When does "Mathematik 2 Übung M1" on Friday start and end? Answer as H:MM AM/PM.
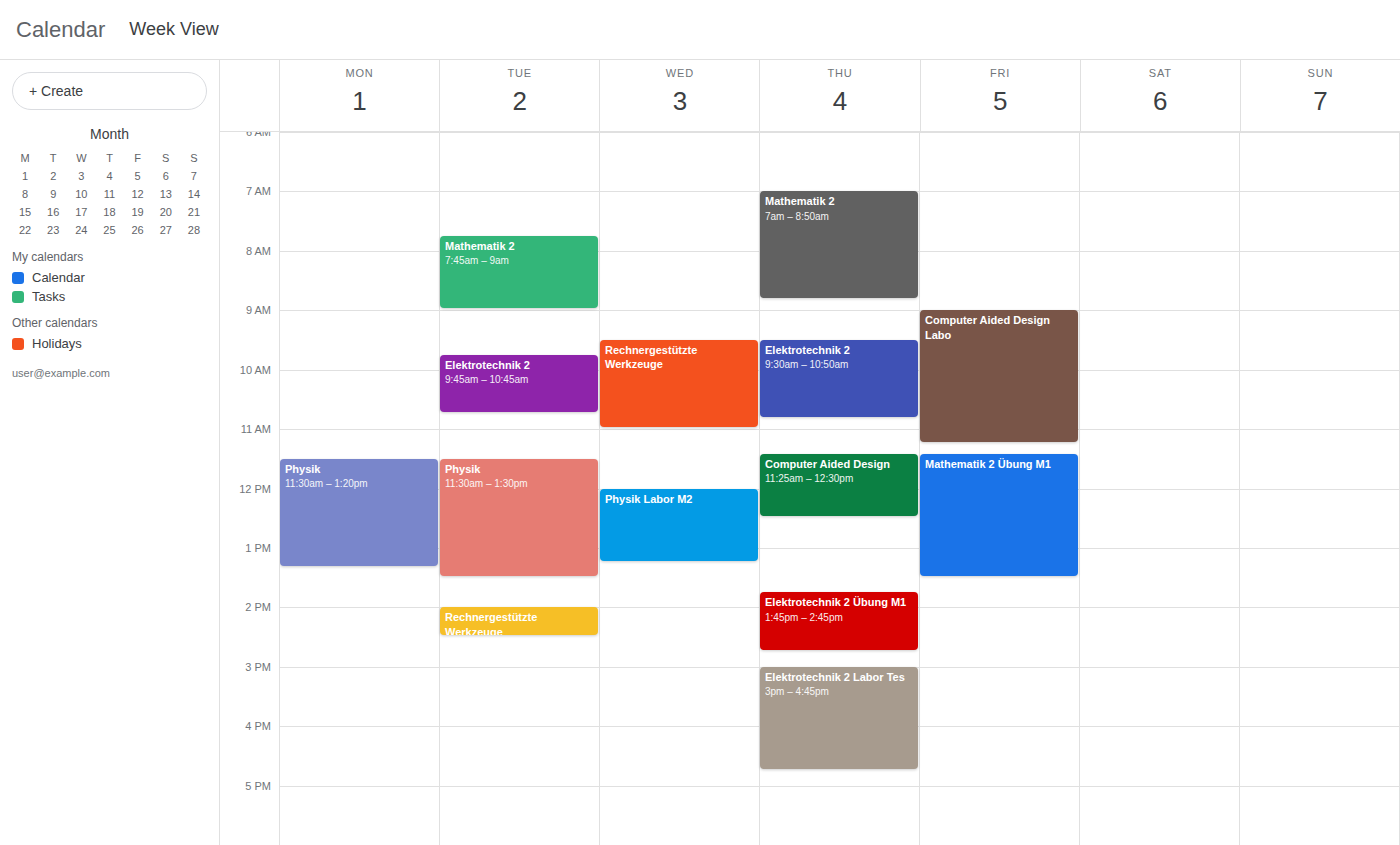
11:25 AM to 1:30 PM